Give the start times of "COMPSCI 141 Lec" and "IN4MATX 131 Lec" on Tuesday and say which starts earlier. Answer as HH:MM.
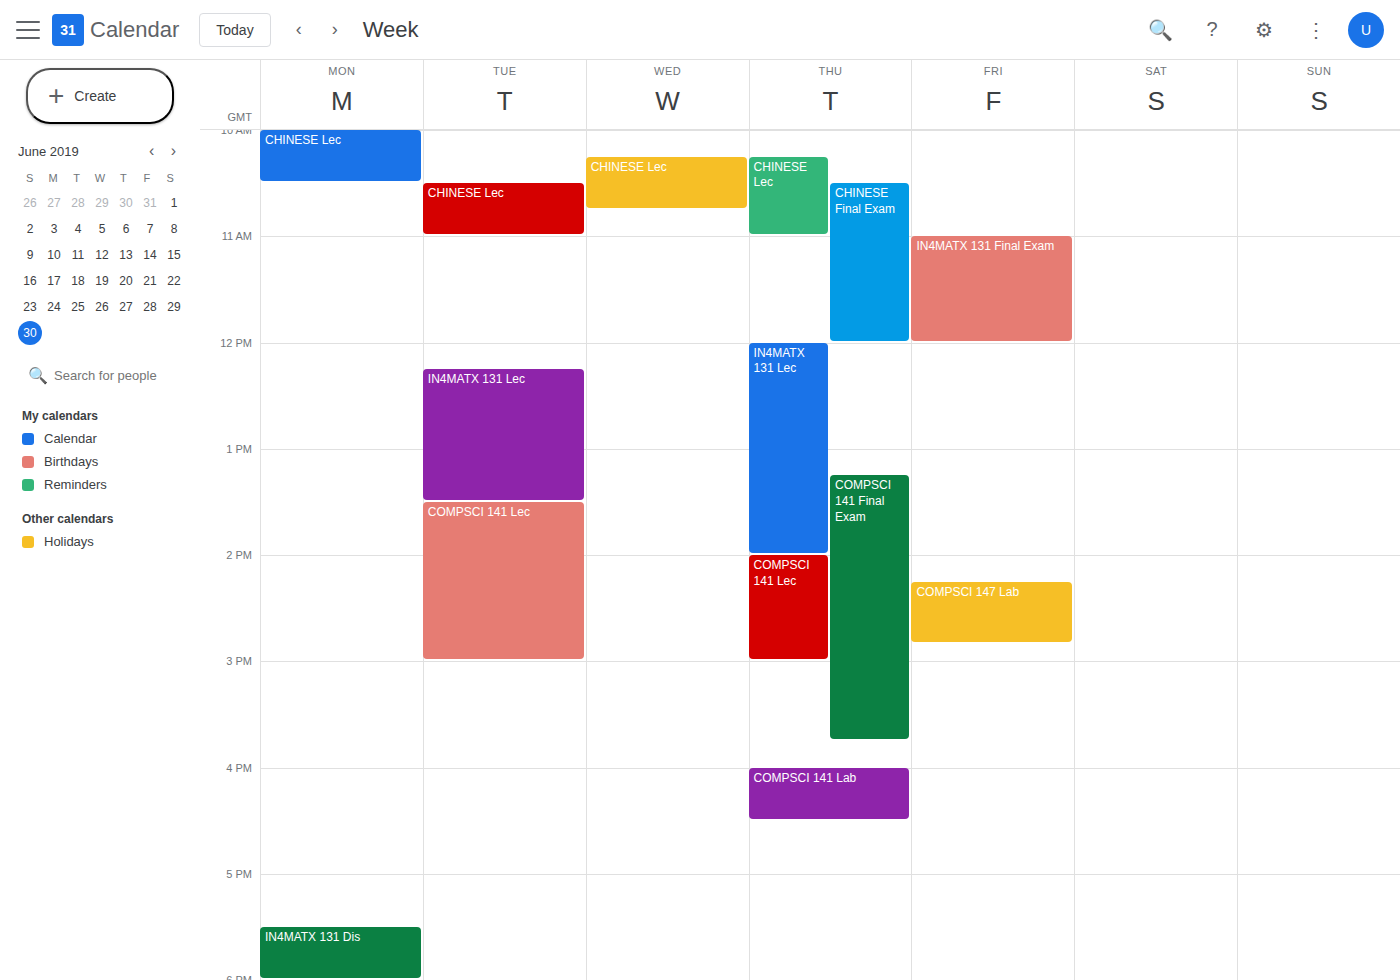
"IN4MATX 131 Lec" 12:15; "COMPSCI 141 Lec" 13:30.